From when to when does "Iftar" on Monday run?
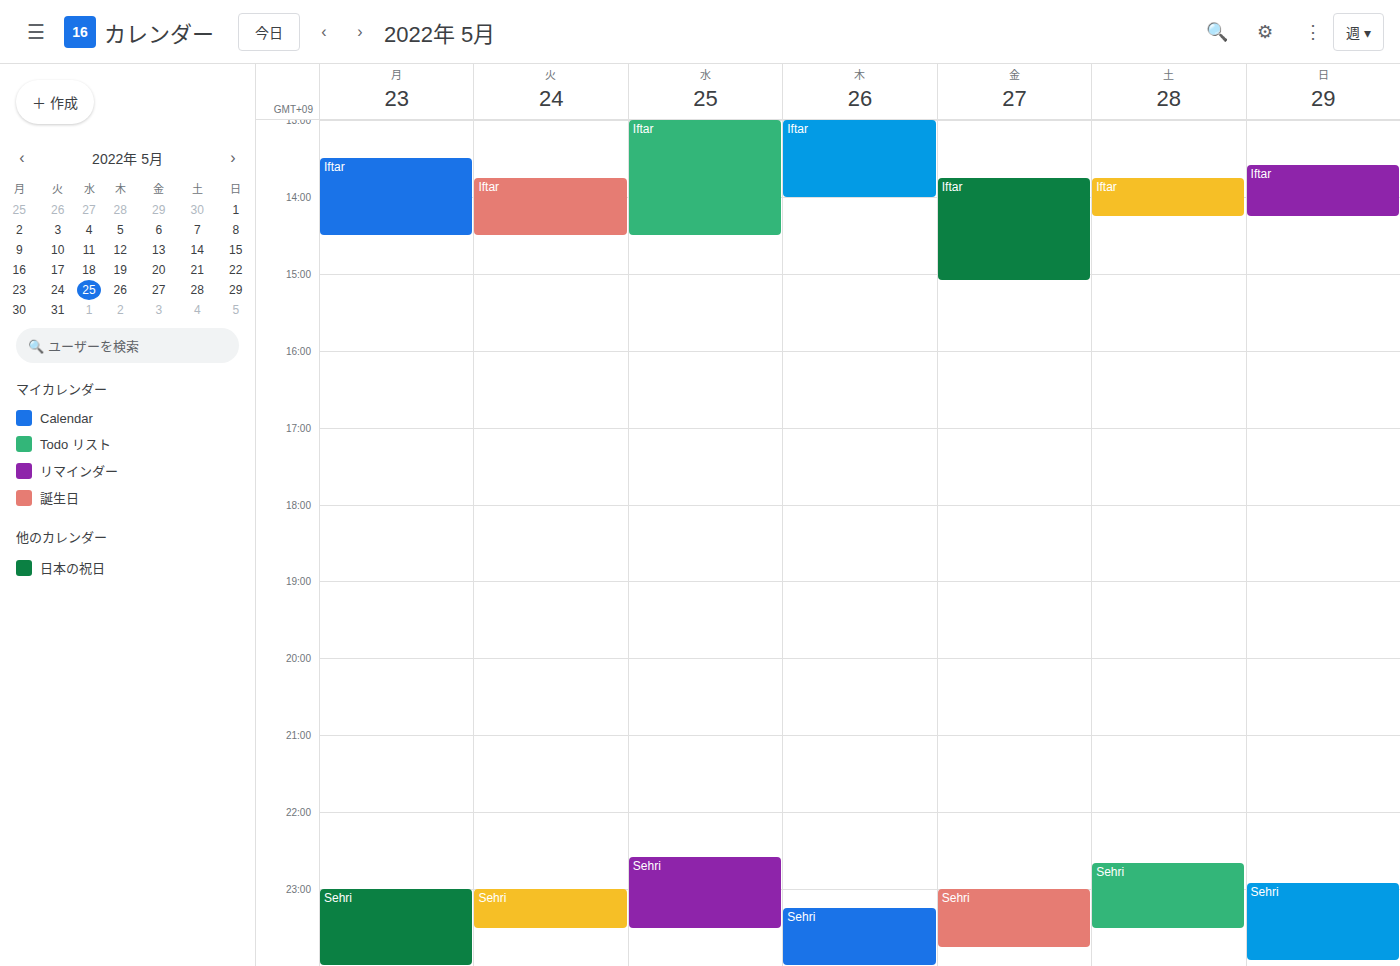
1:30 PM to 2:30 PM